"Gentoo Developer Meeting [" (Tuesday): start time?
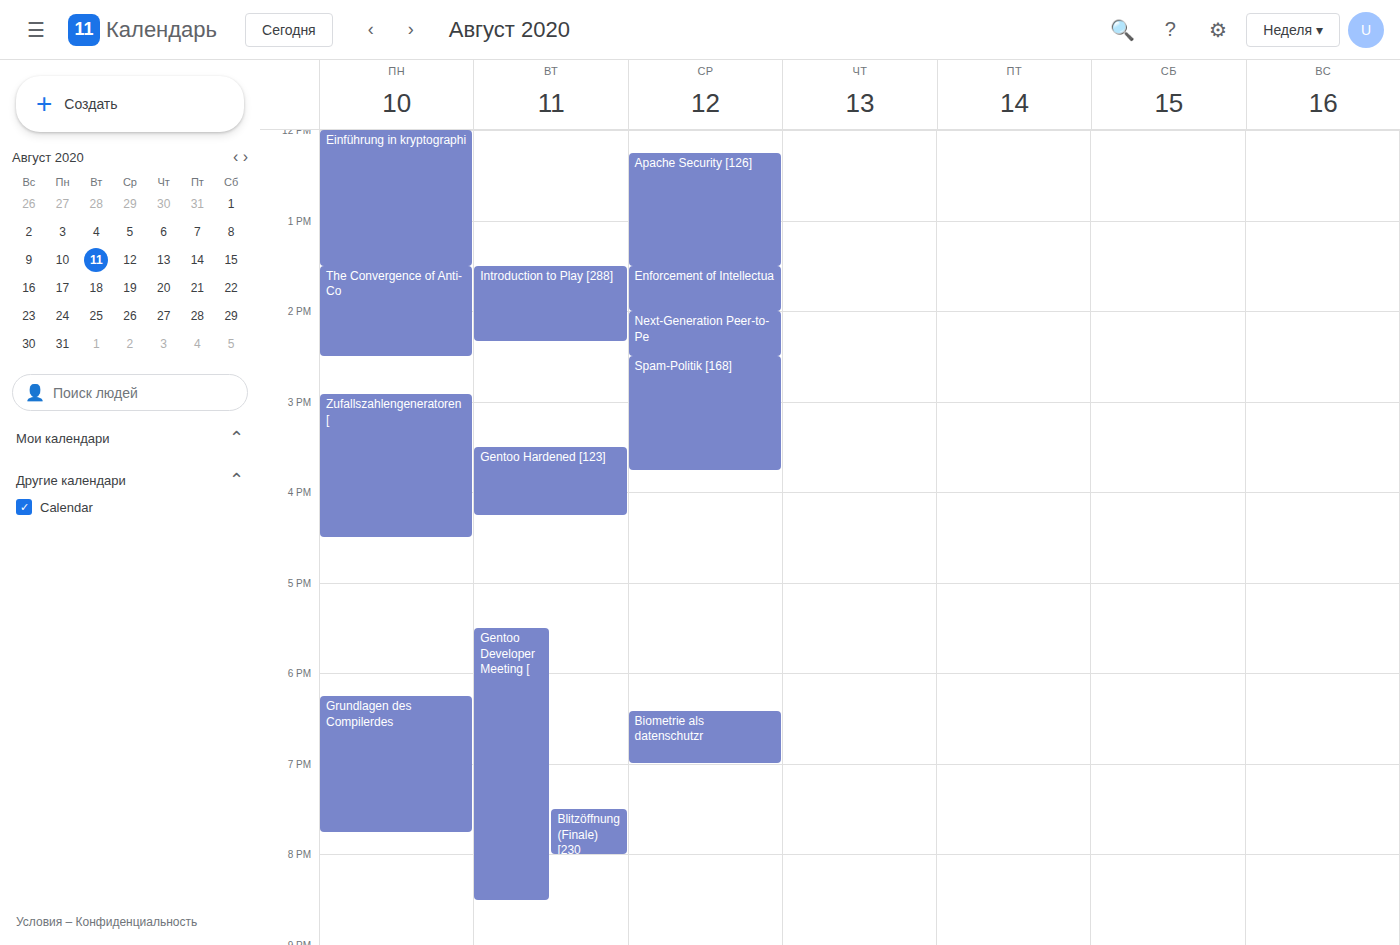
5:30 PM